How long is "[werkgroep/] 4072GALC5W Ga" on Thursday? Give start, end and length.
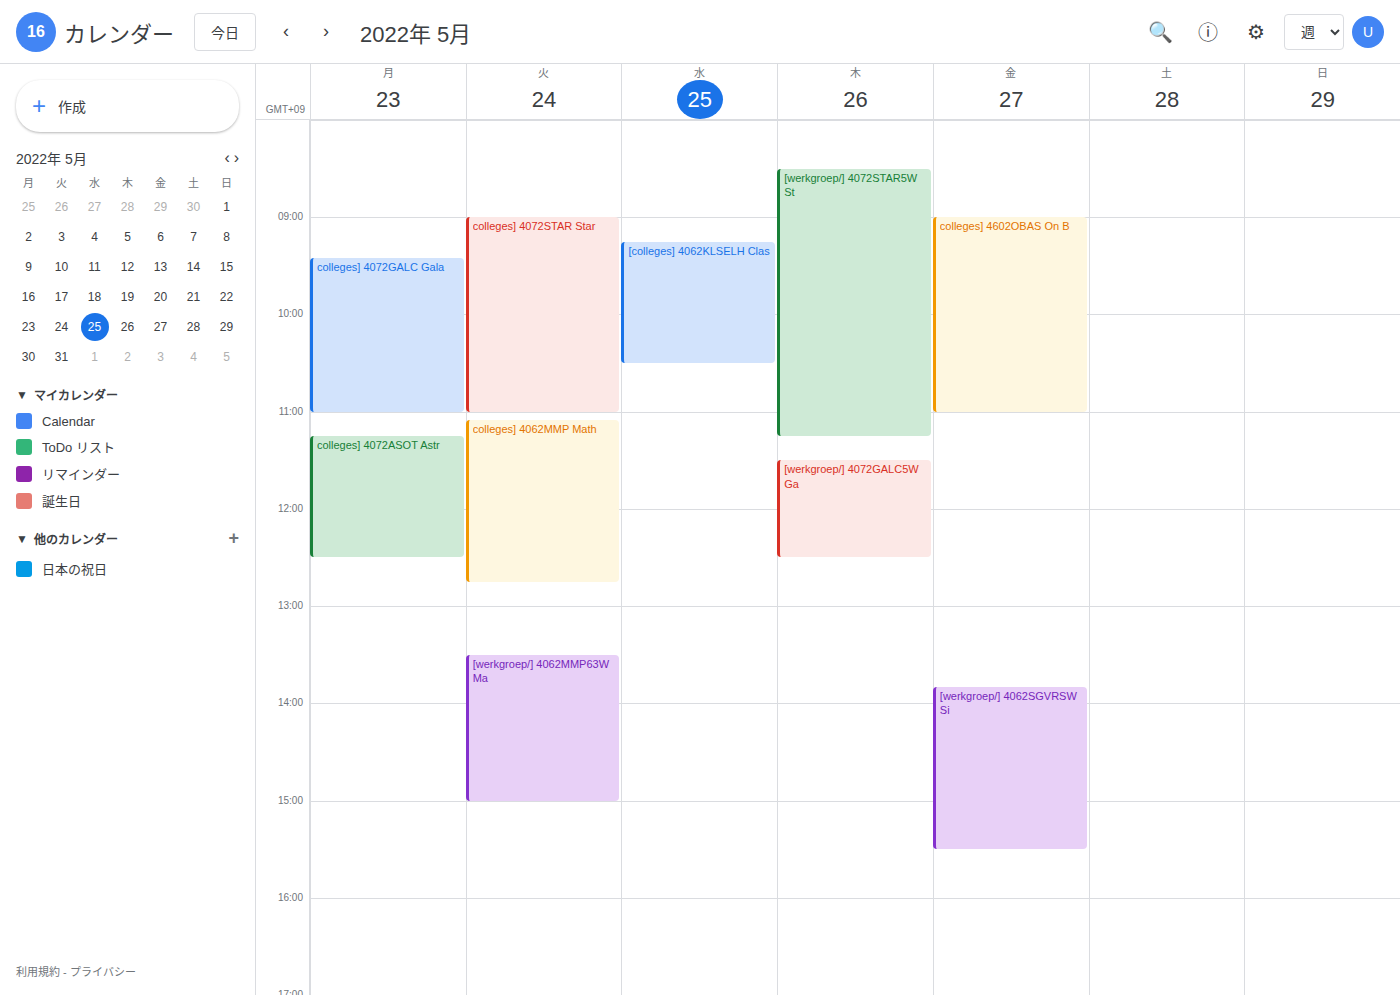
11:30 AM to 12:30 PM, 1 hour